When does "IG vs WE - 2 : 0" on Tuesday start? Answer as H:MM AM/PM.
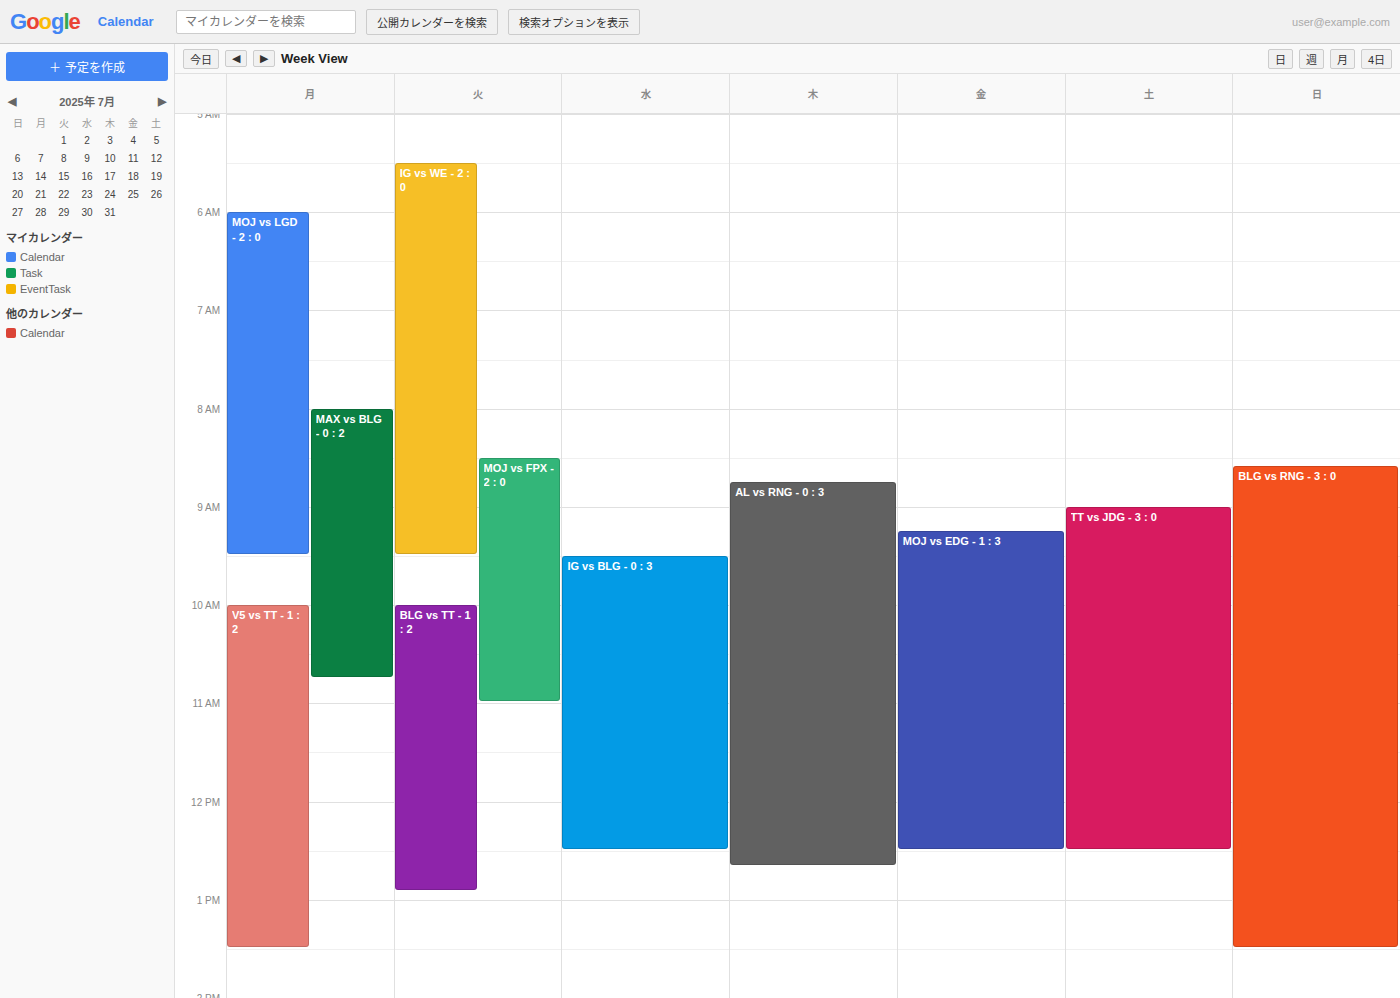
5:30 AM